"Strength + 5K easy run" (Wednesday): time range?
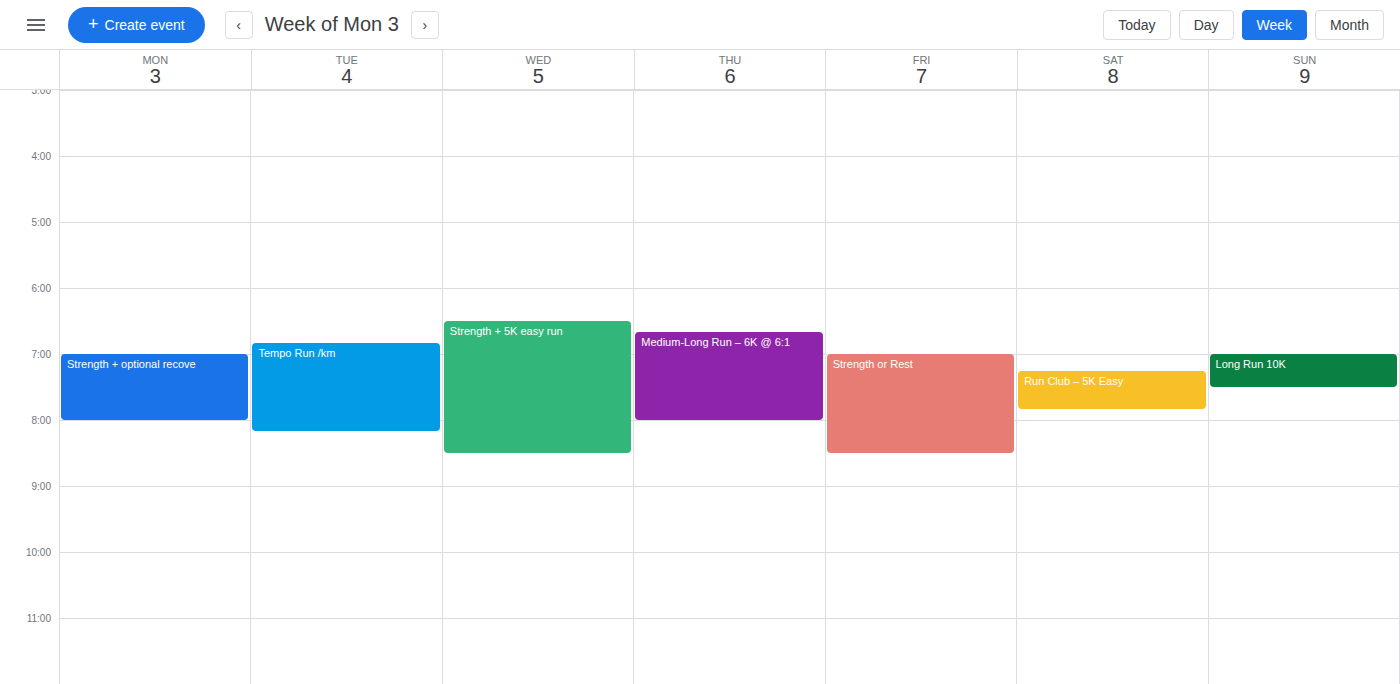
6:30 AM to 8:30 AM